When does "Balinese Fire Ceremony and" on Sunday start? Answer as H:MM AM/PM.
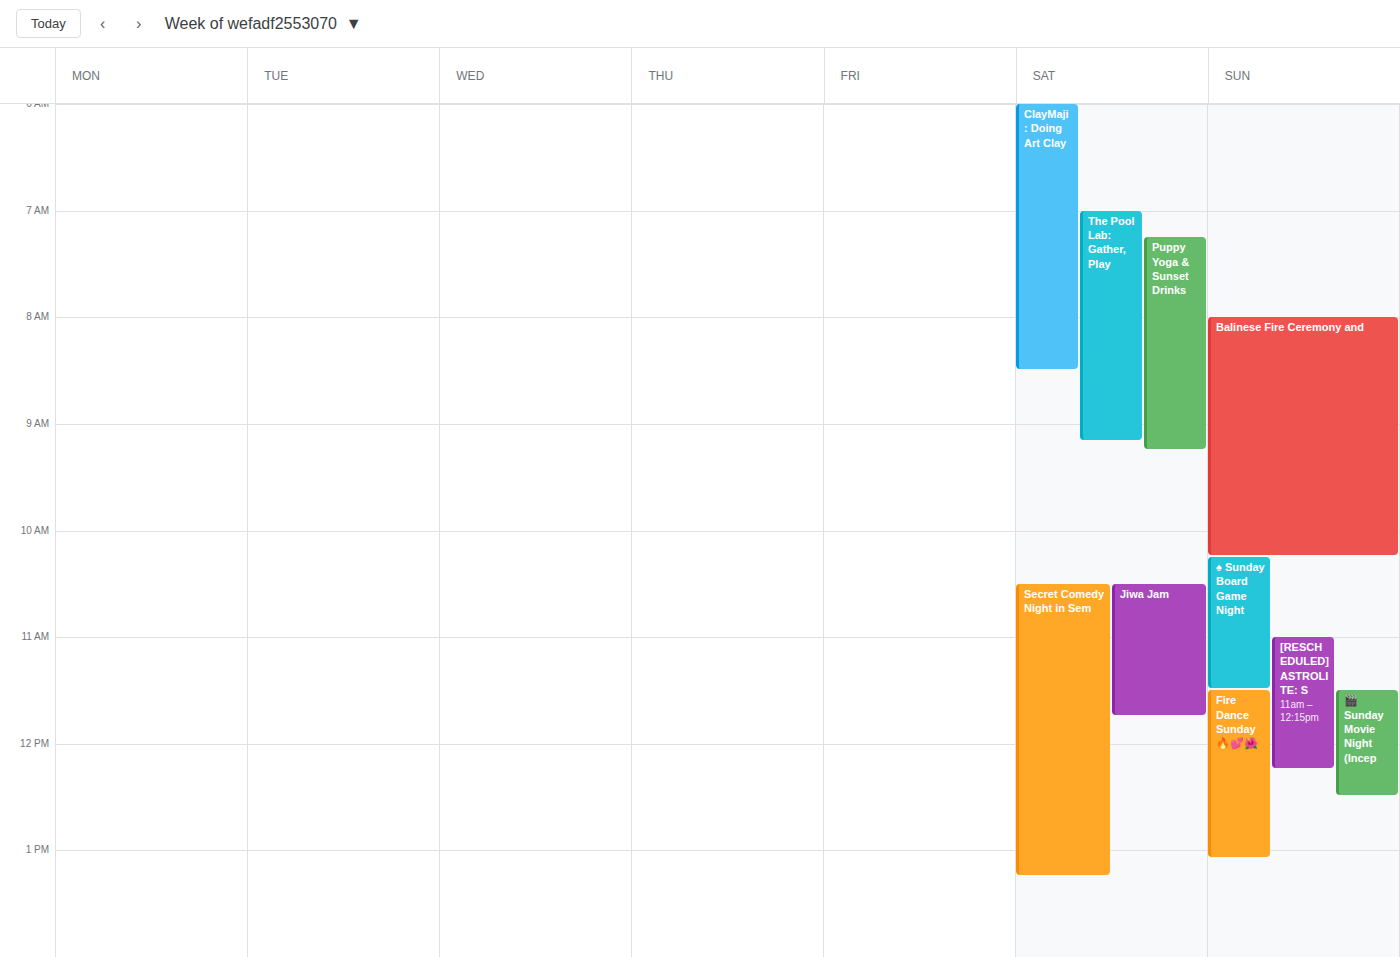
8:00 AM